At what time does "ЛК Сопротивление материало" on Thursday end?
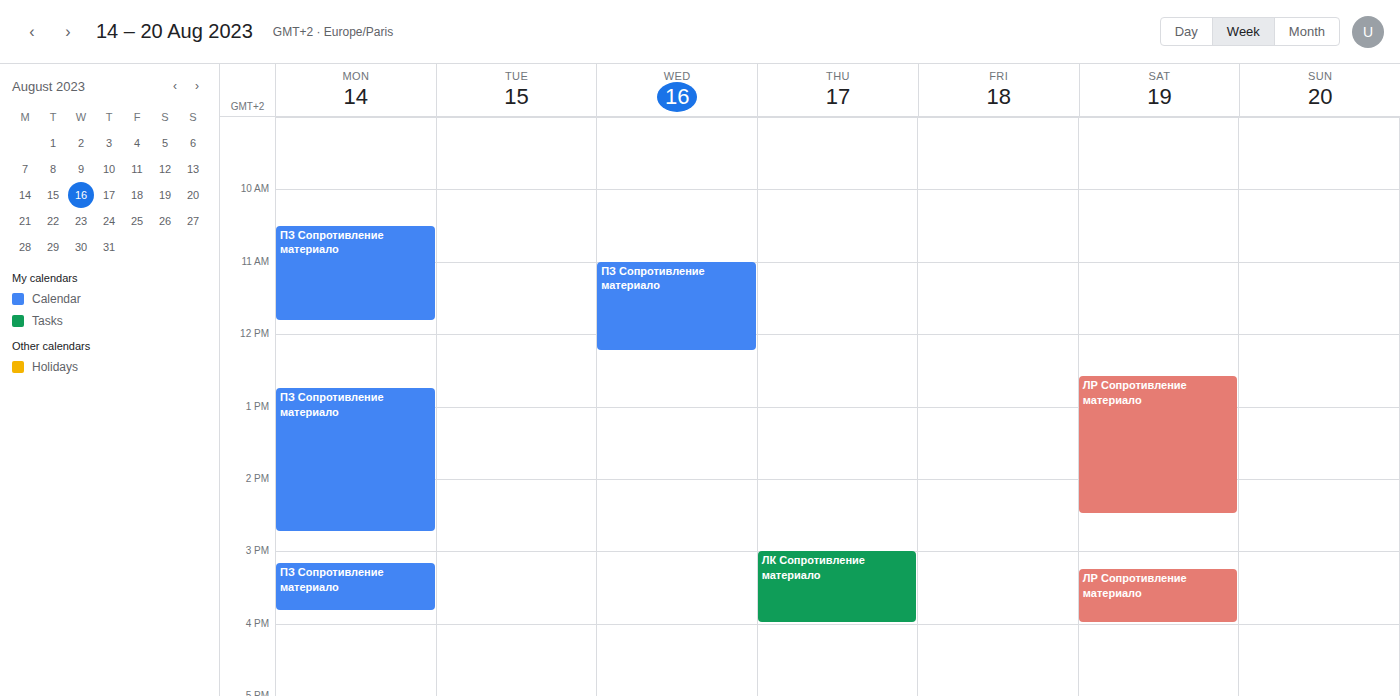
4:00 PM